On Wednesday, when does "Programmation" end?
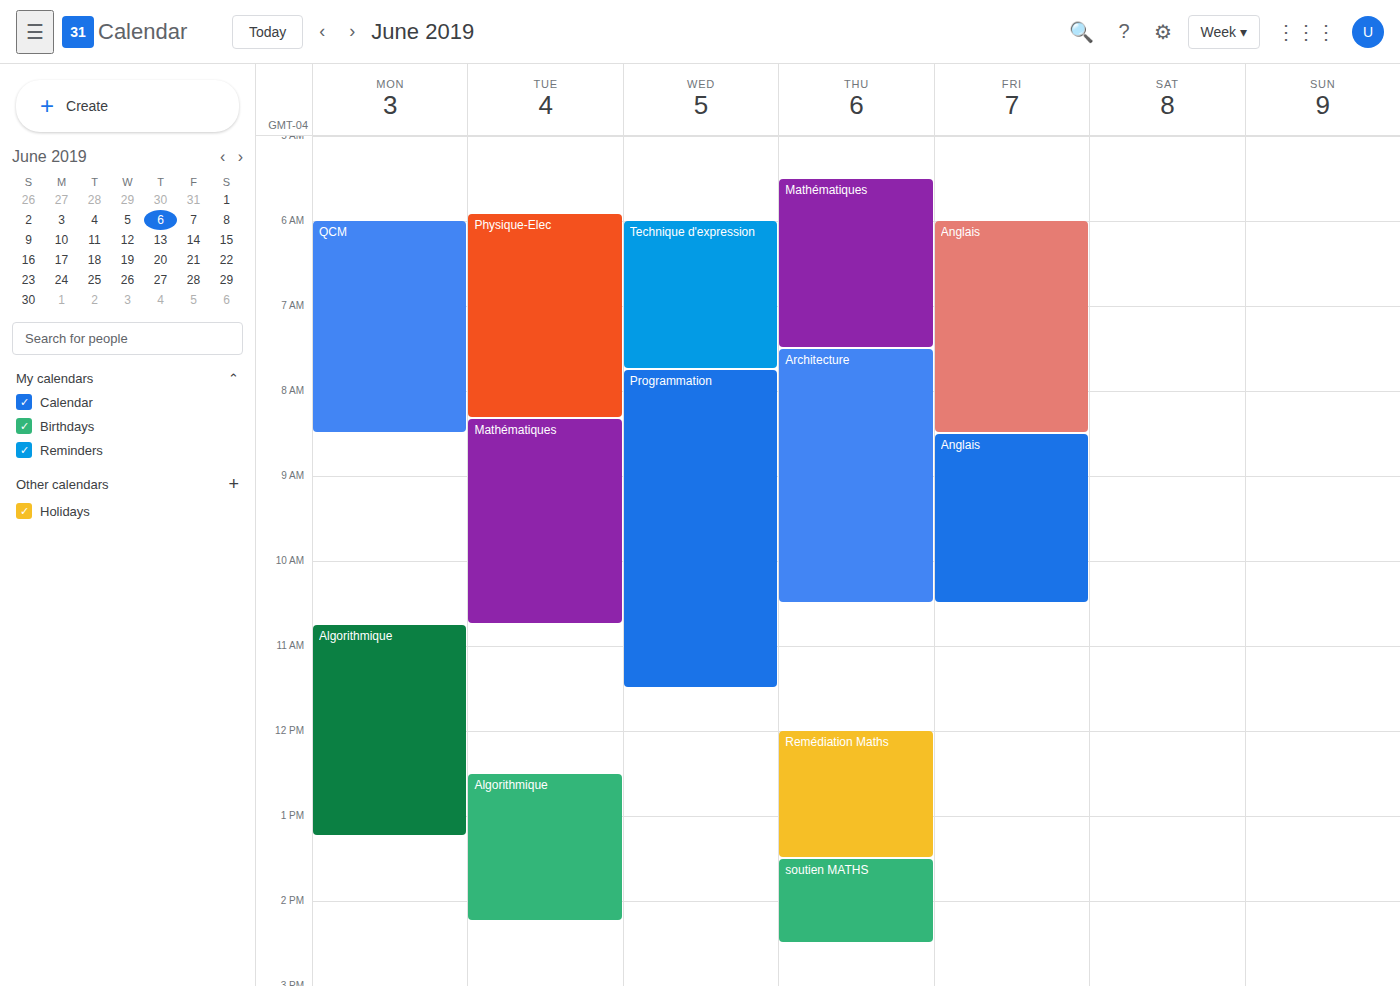
11:30 AM